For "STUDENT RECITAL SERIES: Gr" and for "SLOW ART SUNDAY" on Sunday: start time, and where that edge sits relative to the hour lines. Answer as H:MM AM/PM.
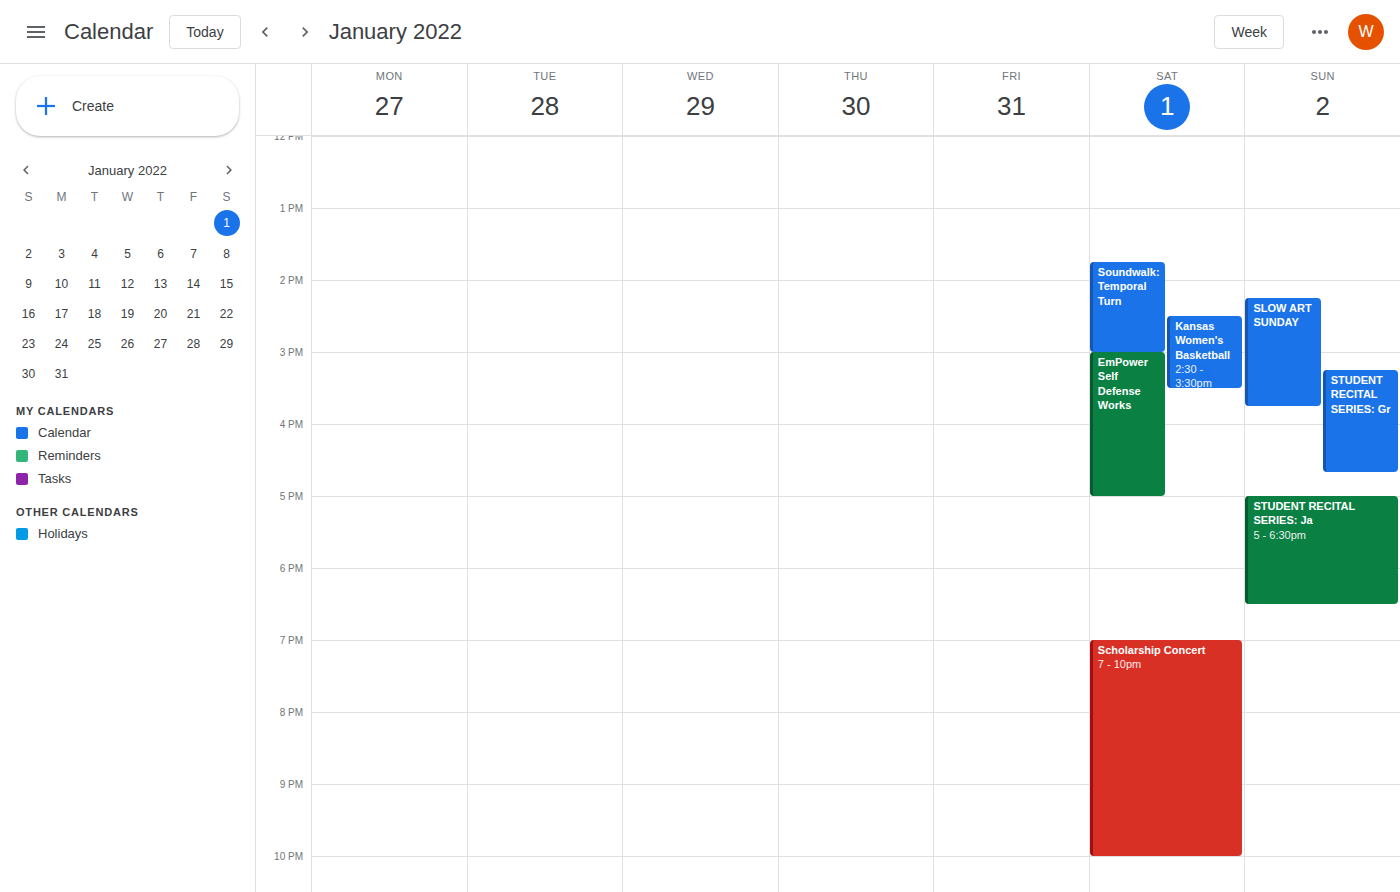
"STUDENT RECITAL SERIES: Gr": 3:15 PM, neither: a quarter of the way from the 3 PM line to the 4 PM line. "SLOW ART SUNDAY": 2:15 PM, neither: a quarter of the way from the 2 PM line to the 3 PM line.